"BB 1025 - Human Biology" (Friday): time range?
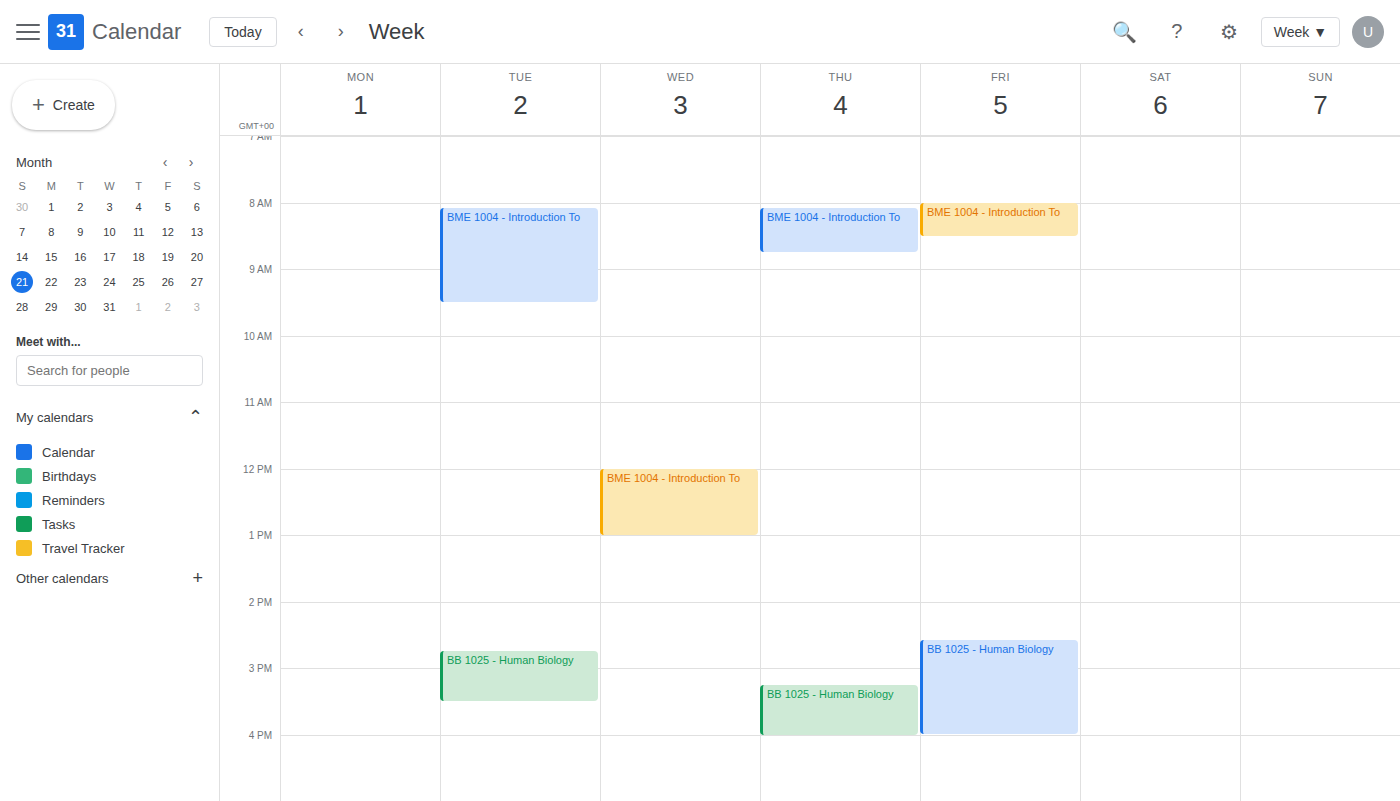
2:35 PM to 4:00 PM